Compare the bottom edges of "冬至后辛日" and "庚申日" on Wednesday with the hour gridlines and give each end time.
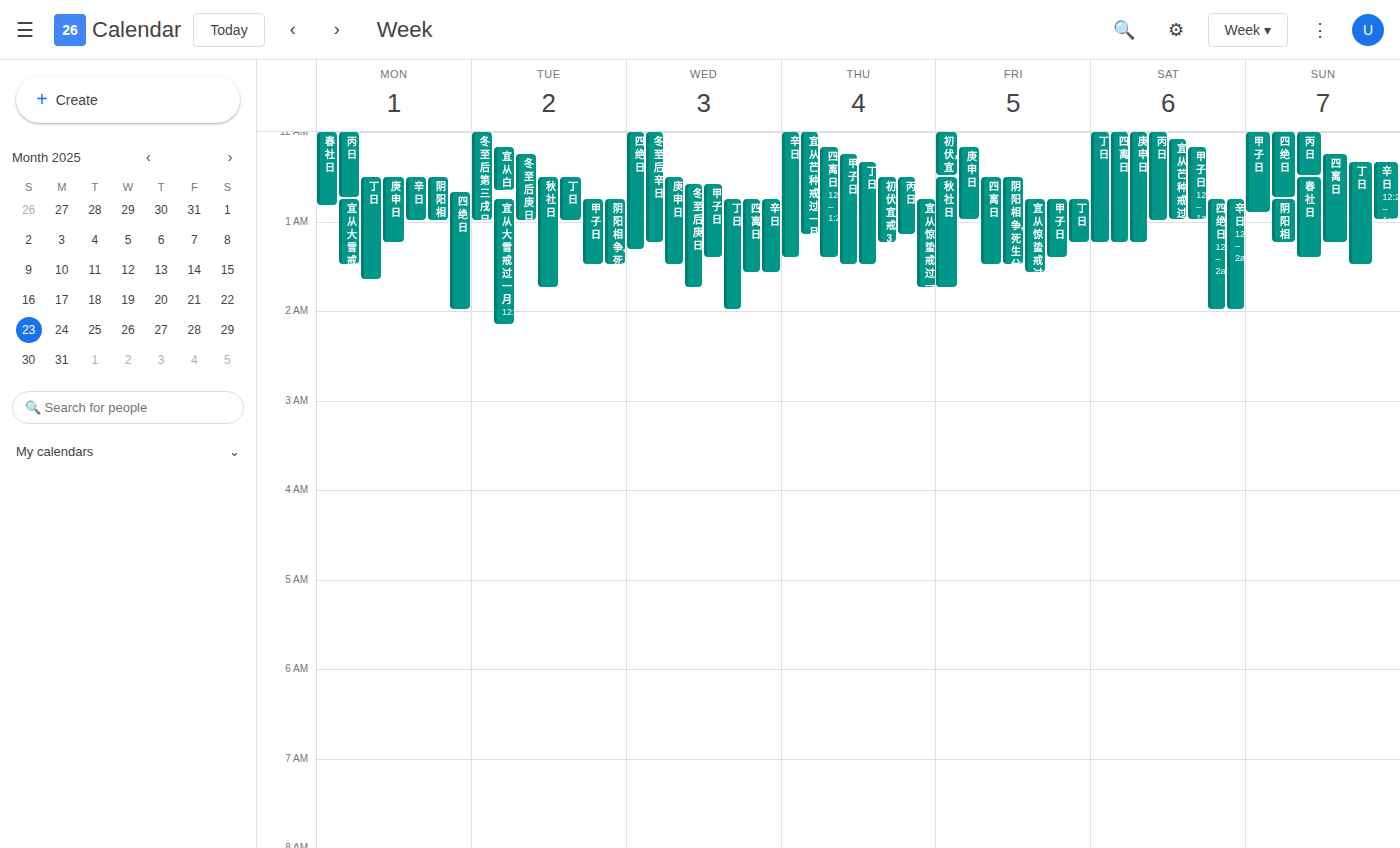
"冬至后辛日": 1:15 AM, neither: a quarter of the way from the 1 AM line to the 2 AM line. "庚申日": 1:30 AM, halfway between the 1 AM and 2 AM lines.